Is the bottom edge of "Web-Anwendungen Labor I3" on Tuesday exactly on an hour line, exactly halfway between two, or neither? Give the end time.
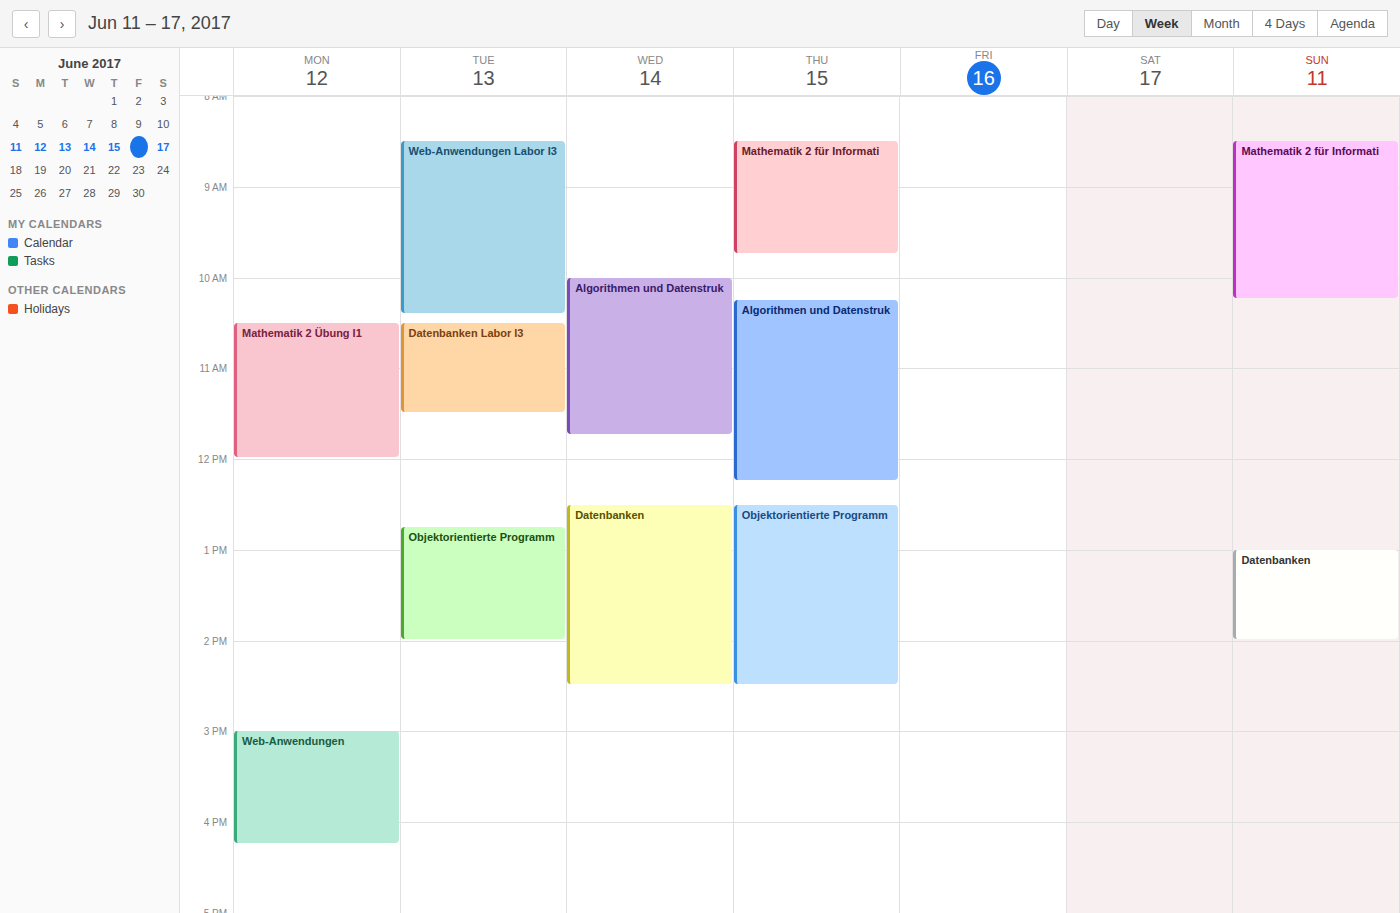
10:25 AM -- neither: 25 minutes below the 10 AM line and 35 minutes above the 11 AM line.